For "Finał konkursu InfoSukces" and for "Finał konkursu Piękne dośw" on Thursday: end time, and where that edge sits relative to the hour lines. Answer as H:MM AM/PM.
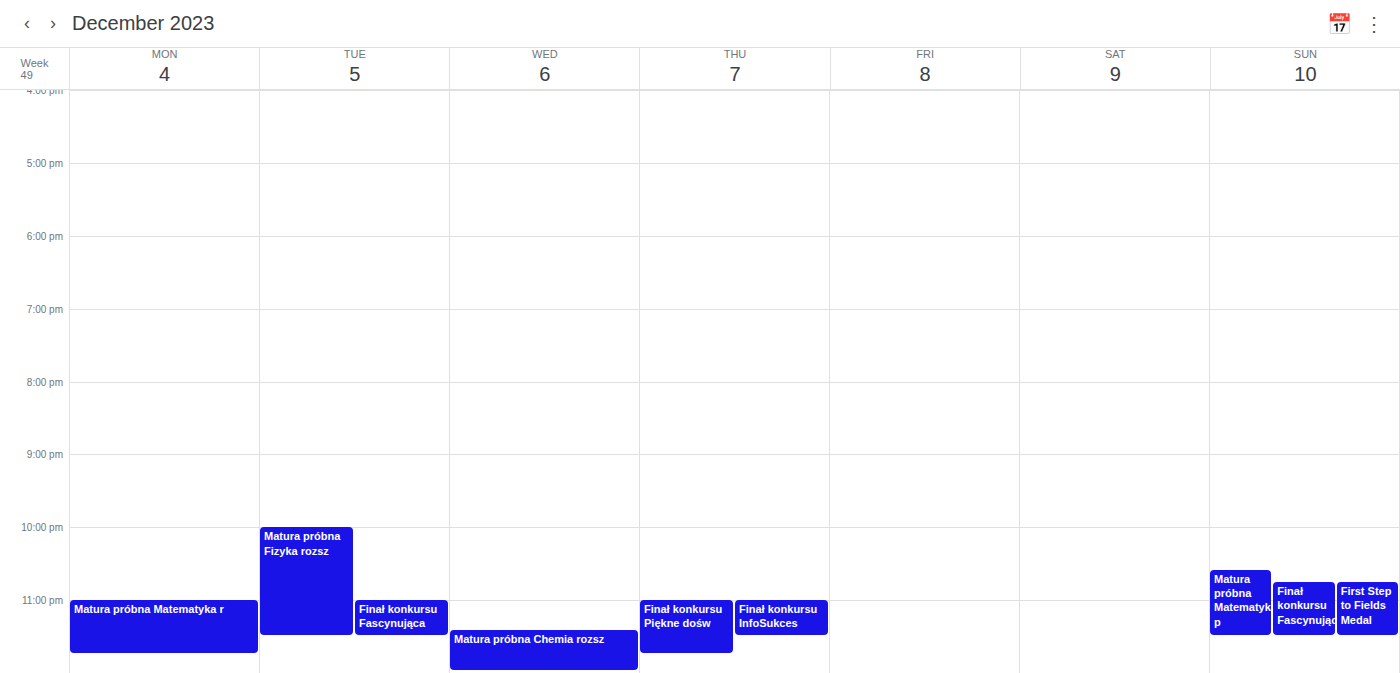
"Finał konkursu InfoSukces": 11:30 PM, halfway between the 11 PM and 12 AM lines. "Finał konkursu Piękne dośw": 11:45 PM, neither: three quarters of the way from the 11 PM line to the 12 AM line.